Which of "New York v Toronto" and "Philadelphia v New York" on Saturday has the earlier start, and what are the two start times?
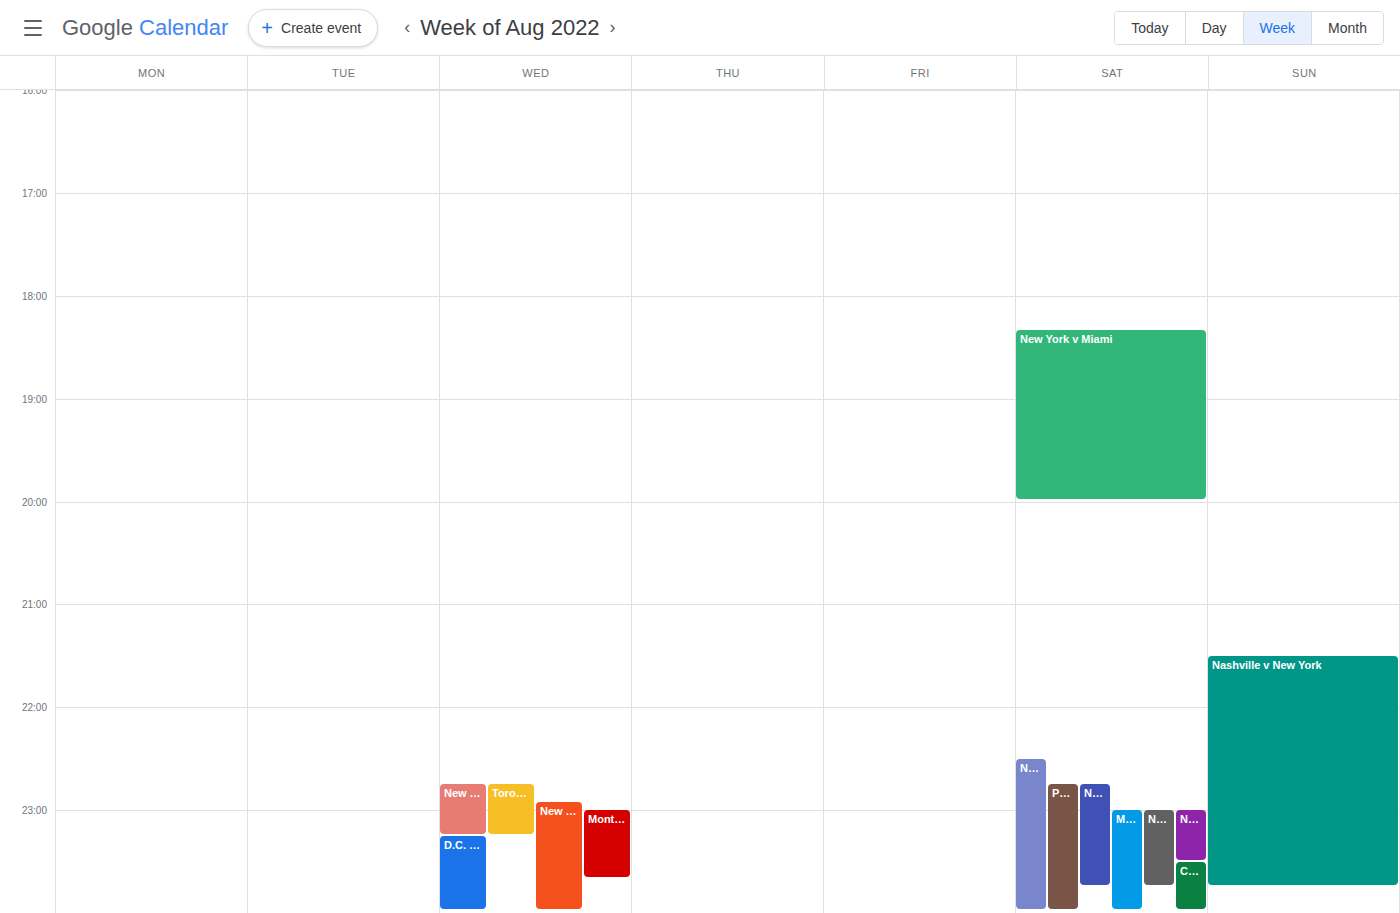
"Philadelphia v New York" 22:45; "New York v Toronto" 23:00.